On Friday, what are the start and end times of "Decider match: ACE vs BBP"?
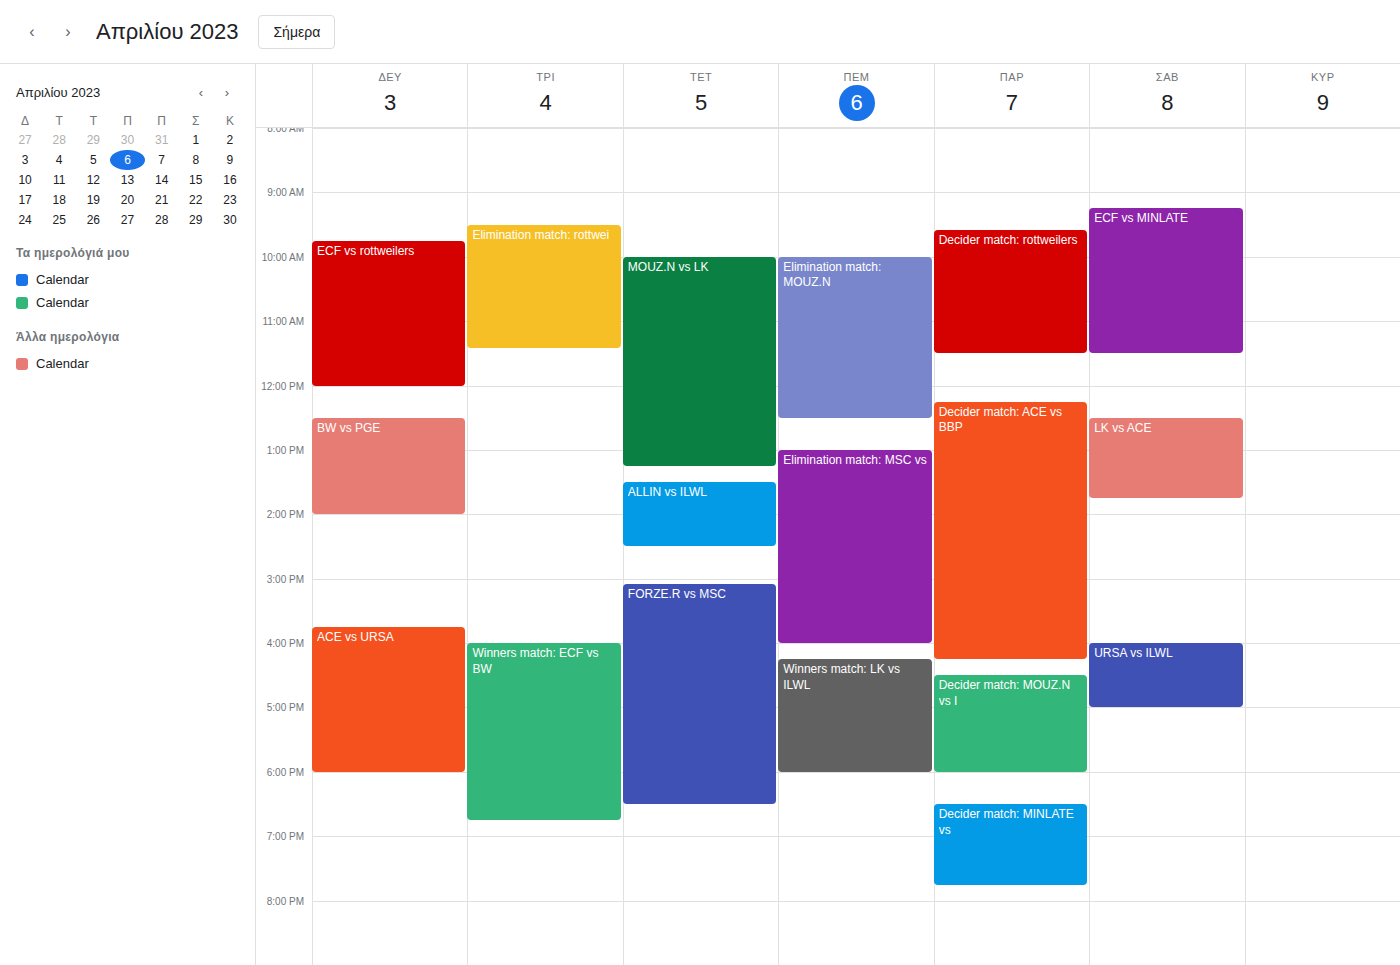
12:15 to 16:15